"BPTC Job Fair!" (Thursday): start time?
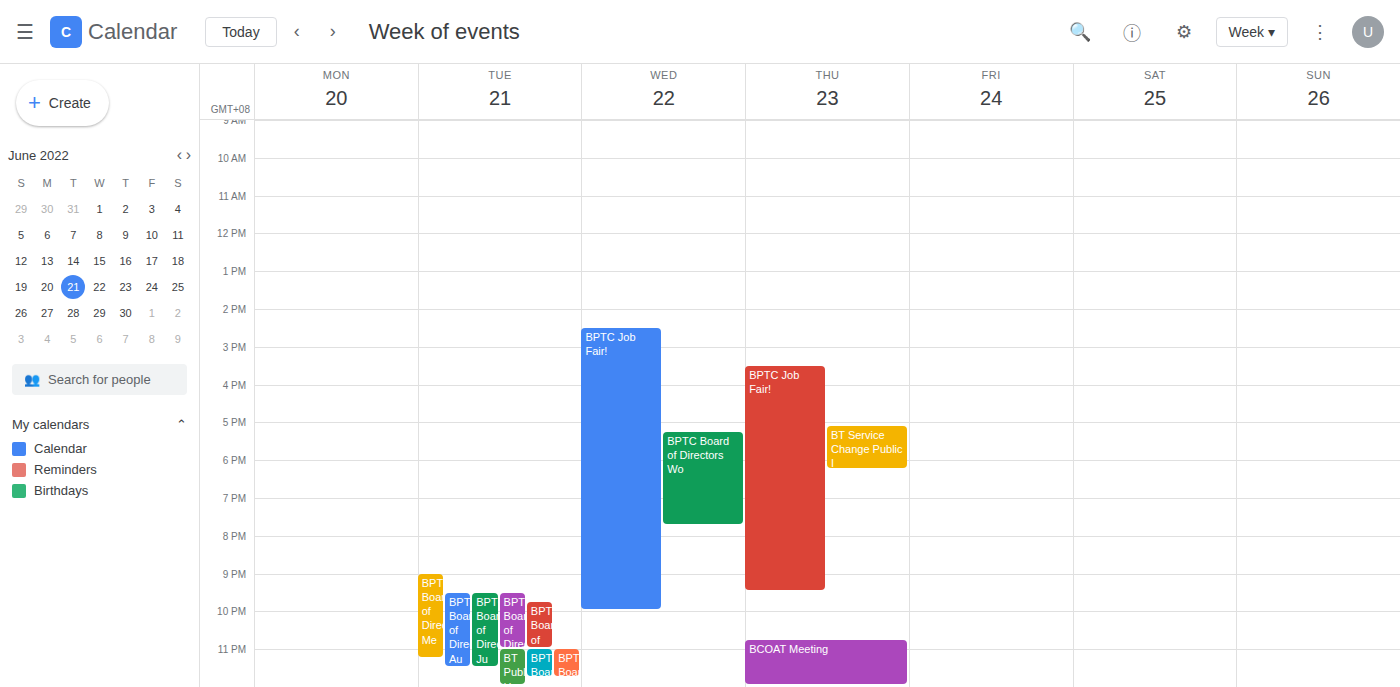
3:30 PM